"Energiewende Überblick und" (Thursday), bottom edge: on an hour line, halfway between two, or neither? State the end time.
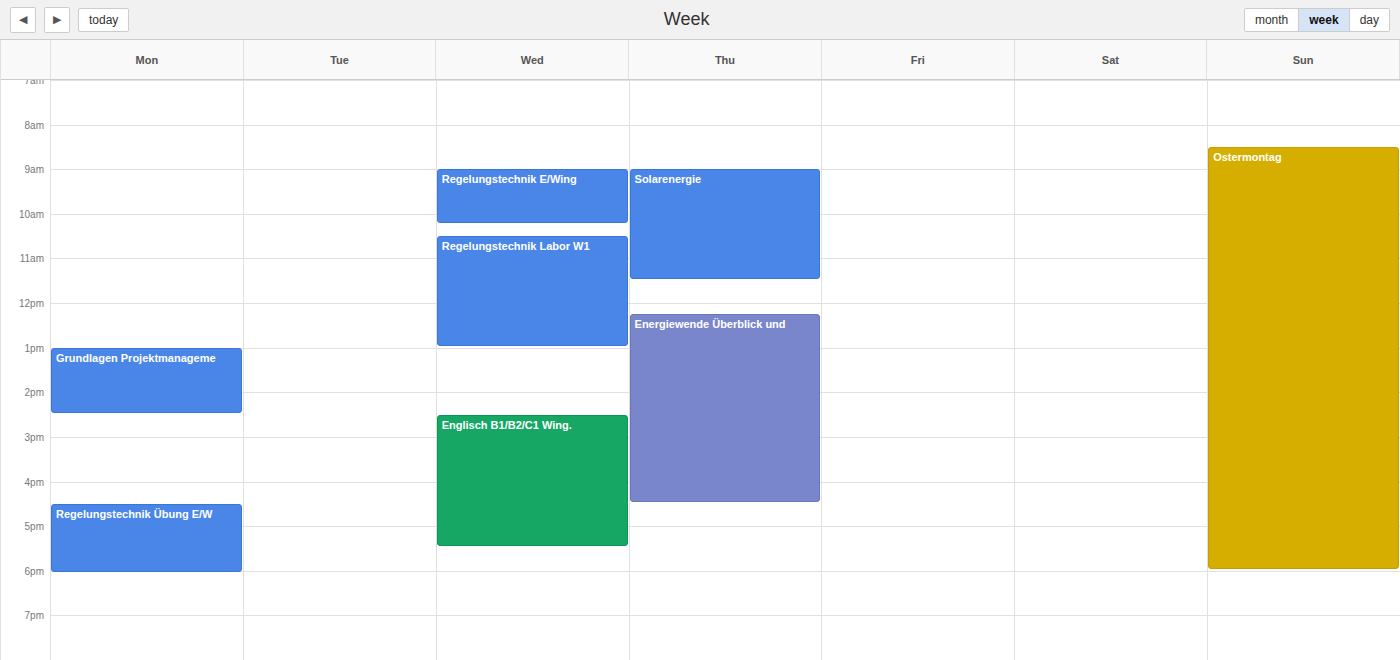
4:30 PM -- halfway between the 4 PM and 5 PM lines.